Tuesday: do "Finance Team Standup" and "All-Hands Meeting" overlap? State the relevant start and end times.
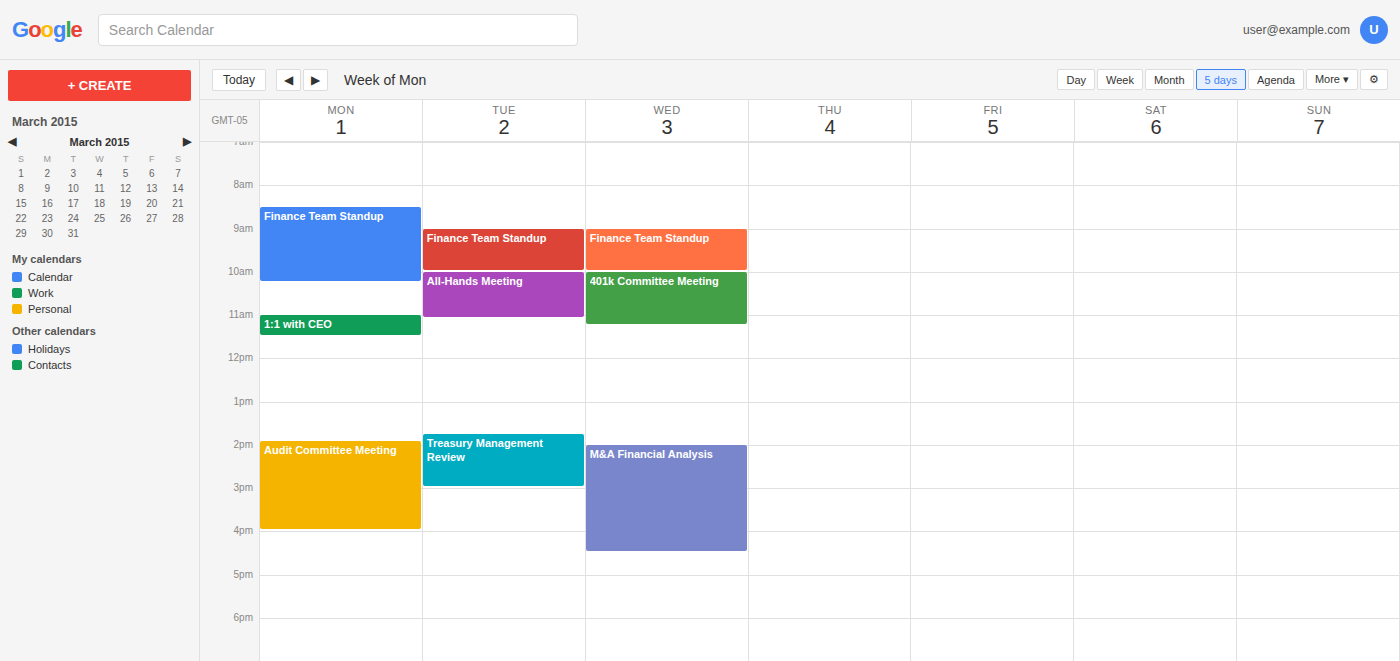
"Finance Team Standup" ends at 10:00 AM, exactly when "All-Hands Meeting" starts -- they touch but do not overlap.